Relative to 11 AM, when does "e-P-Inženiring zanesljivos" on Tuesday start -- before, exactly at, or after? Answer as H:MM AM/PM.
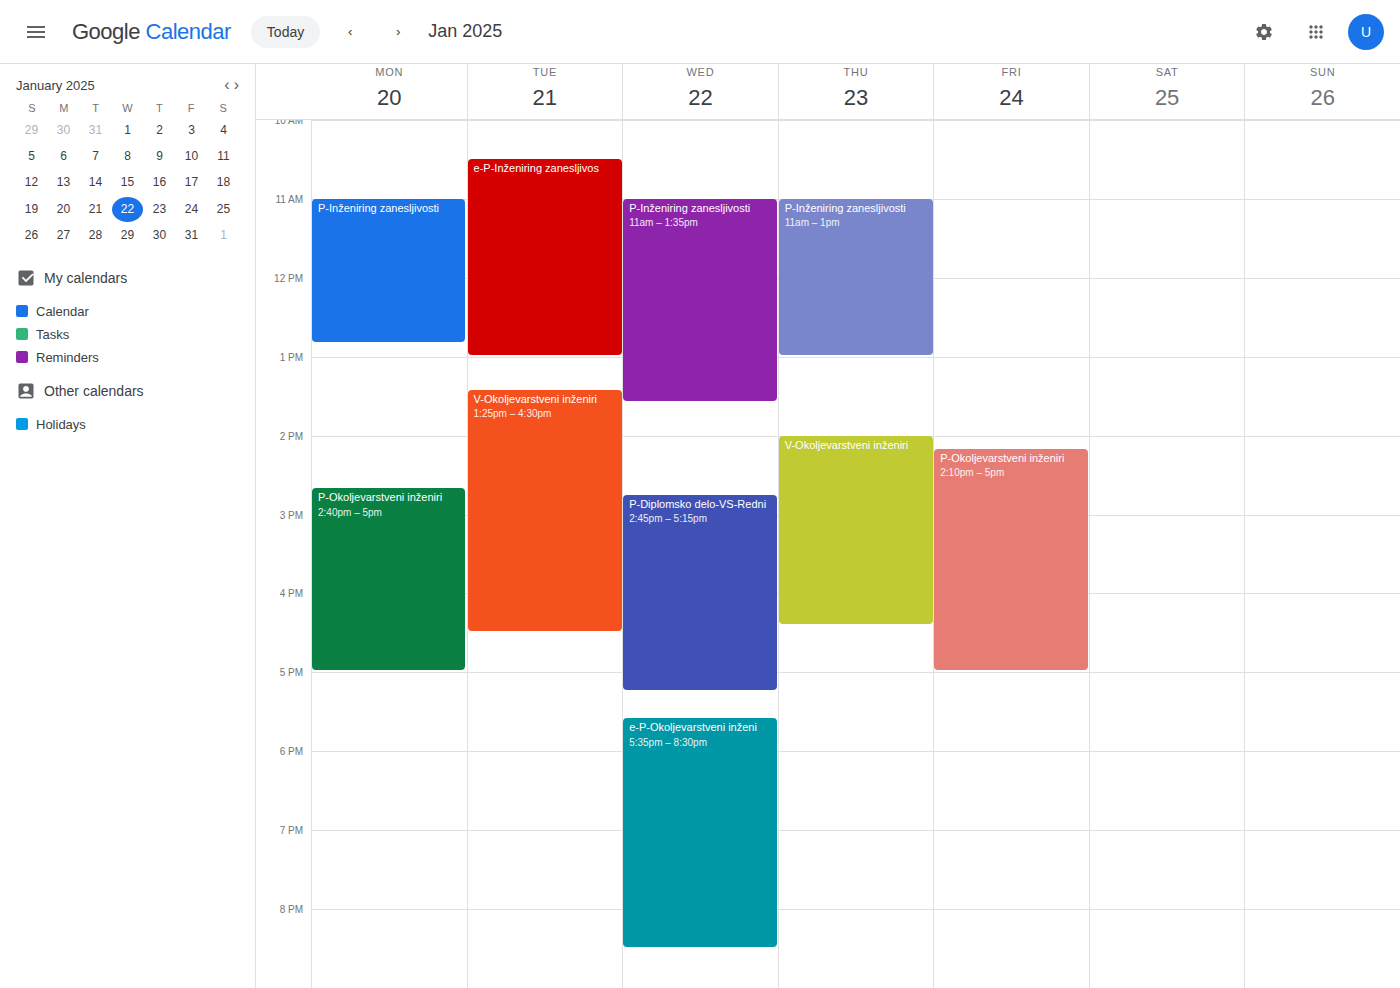
10:30 AM -- before 11 AM, 30 minutes above the 11 AM line.